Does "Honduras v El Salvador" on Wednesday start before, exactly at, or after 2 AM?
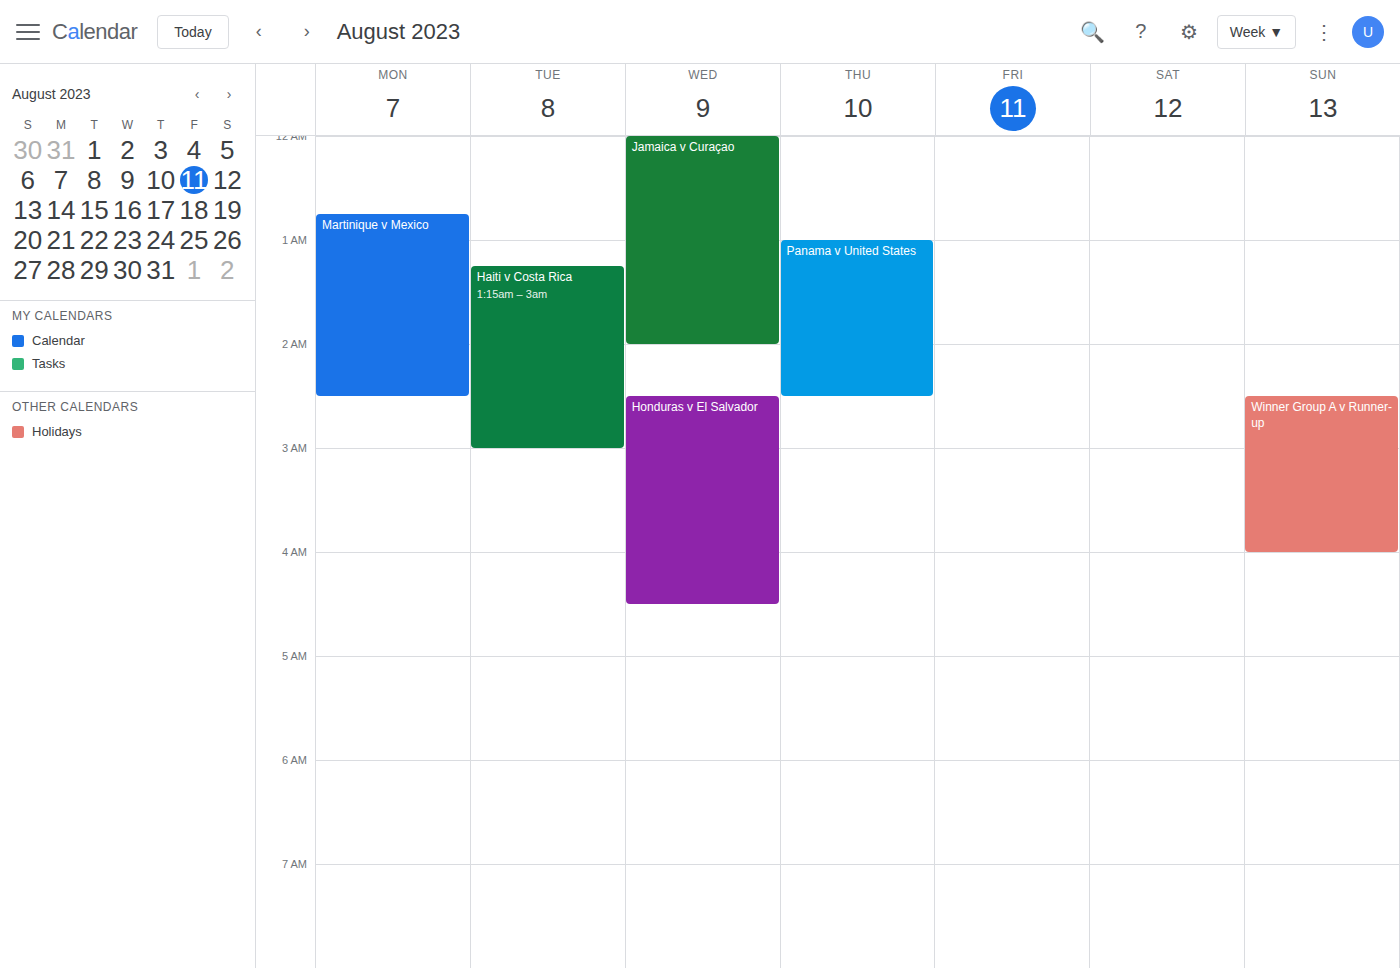
2:30 AM -- after 2 AM, 30 minutes below the 2 AM line.